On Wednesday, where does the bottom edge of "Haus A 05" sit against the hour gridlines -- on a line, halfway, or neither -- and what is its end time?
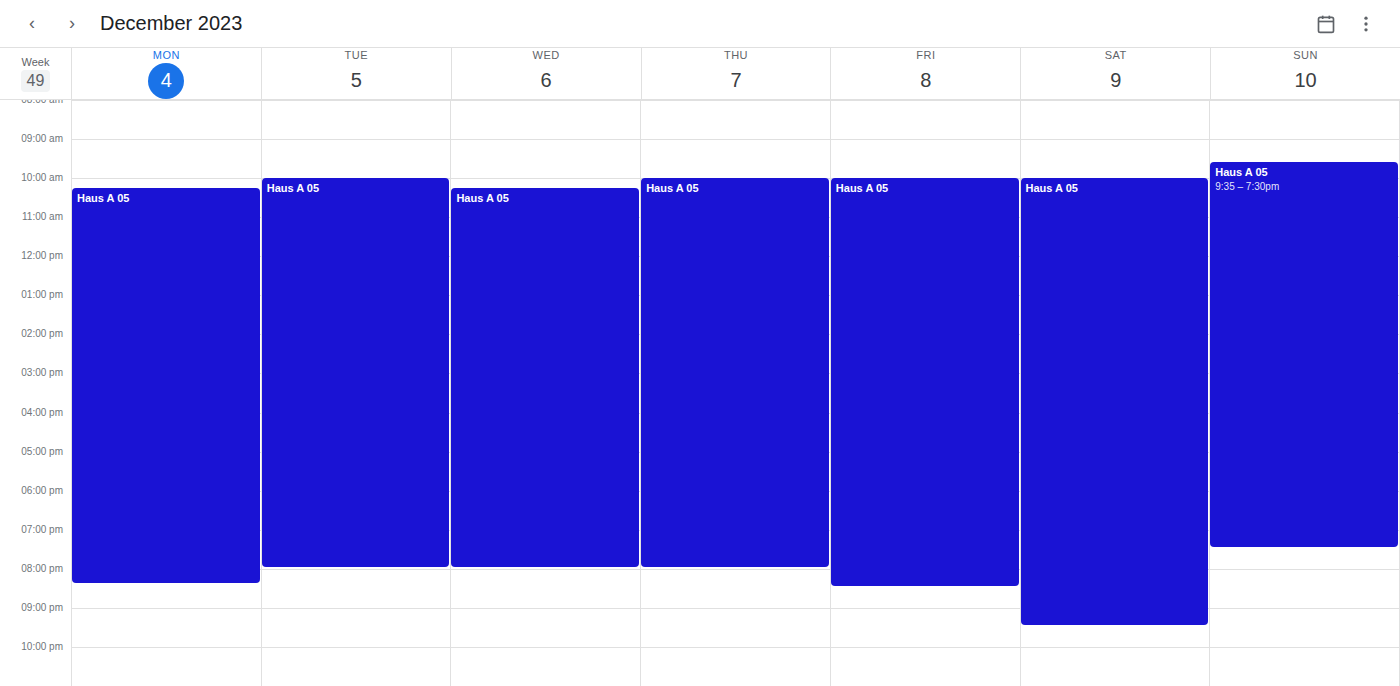
8:00 PM -- exactly on the 8 PM line.